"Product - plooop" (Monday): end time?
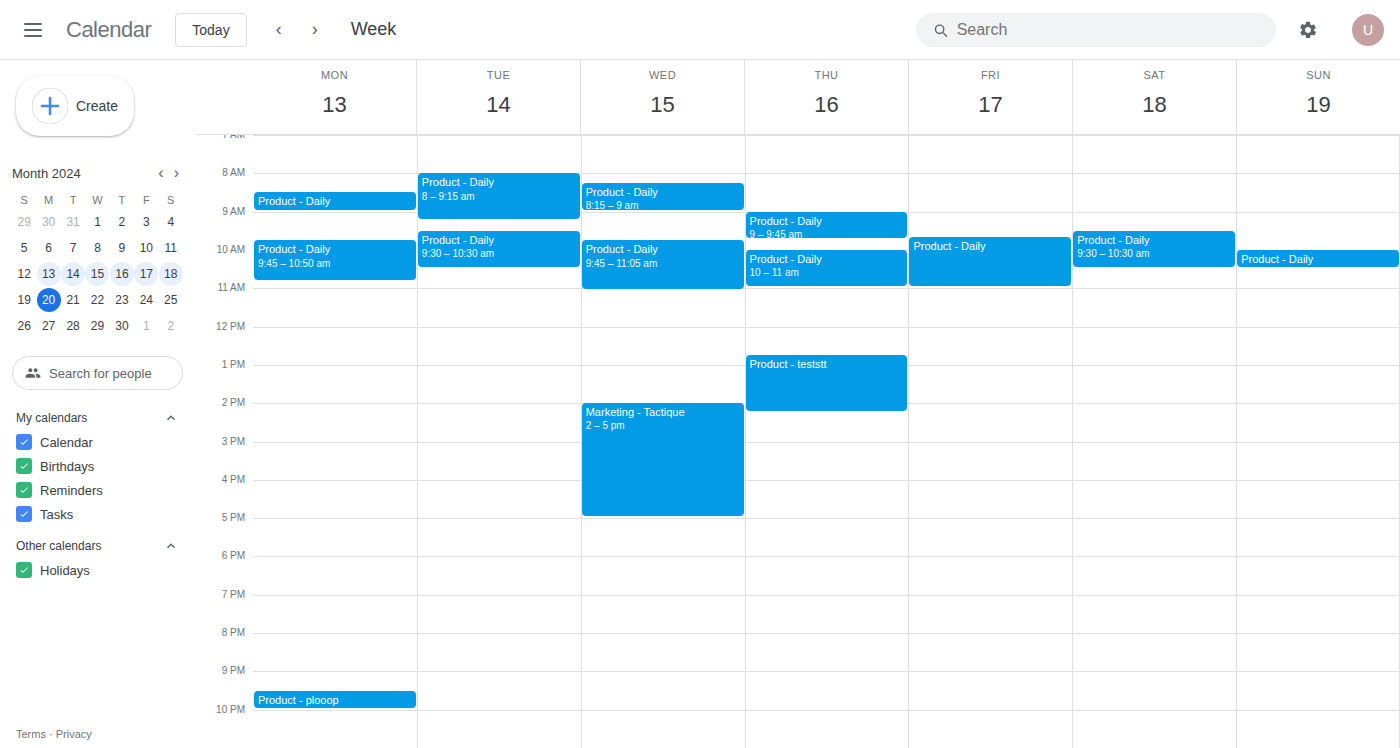
10:00 PM